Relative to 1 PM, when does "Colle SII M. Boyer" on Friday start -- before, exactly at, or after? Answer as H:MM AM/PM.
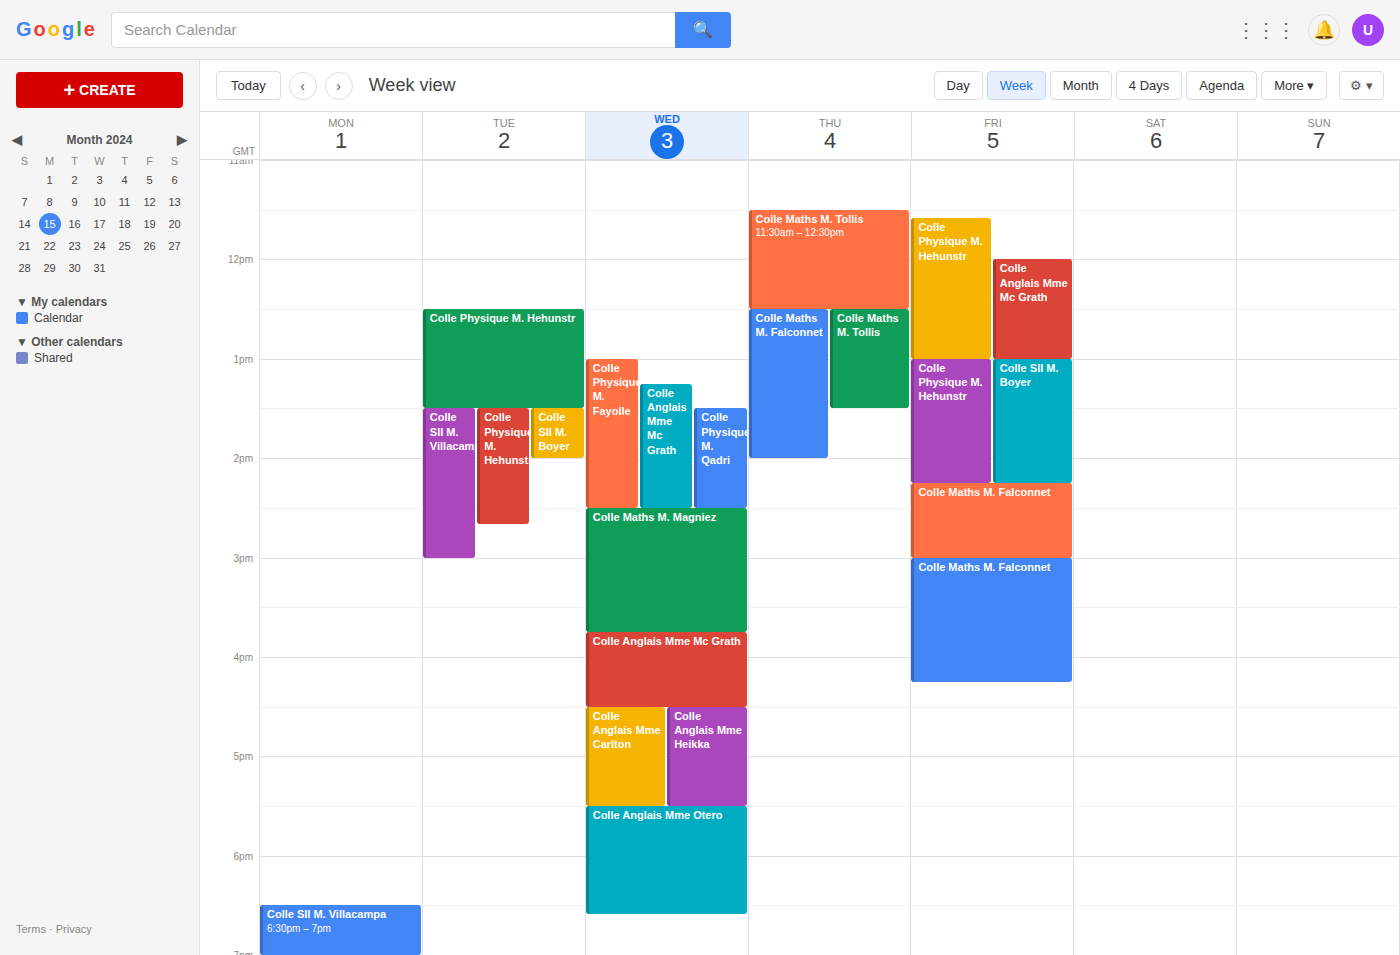
1:00 PM -- exactly at 1 PM, on the 1 PM line.